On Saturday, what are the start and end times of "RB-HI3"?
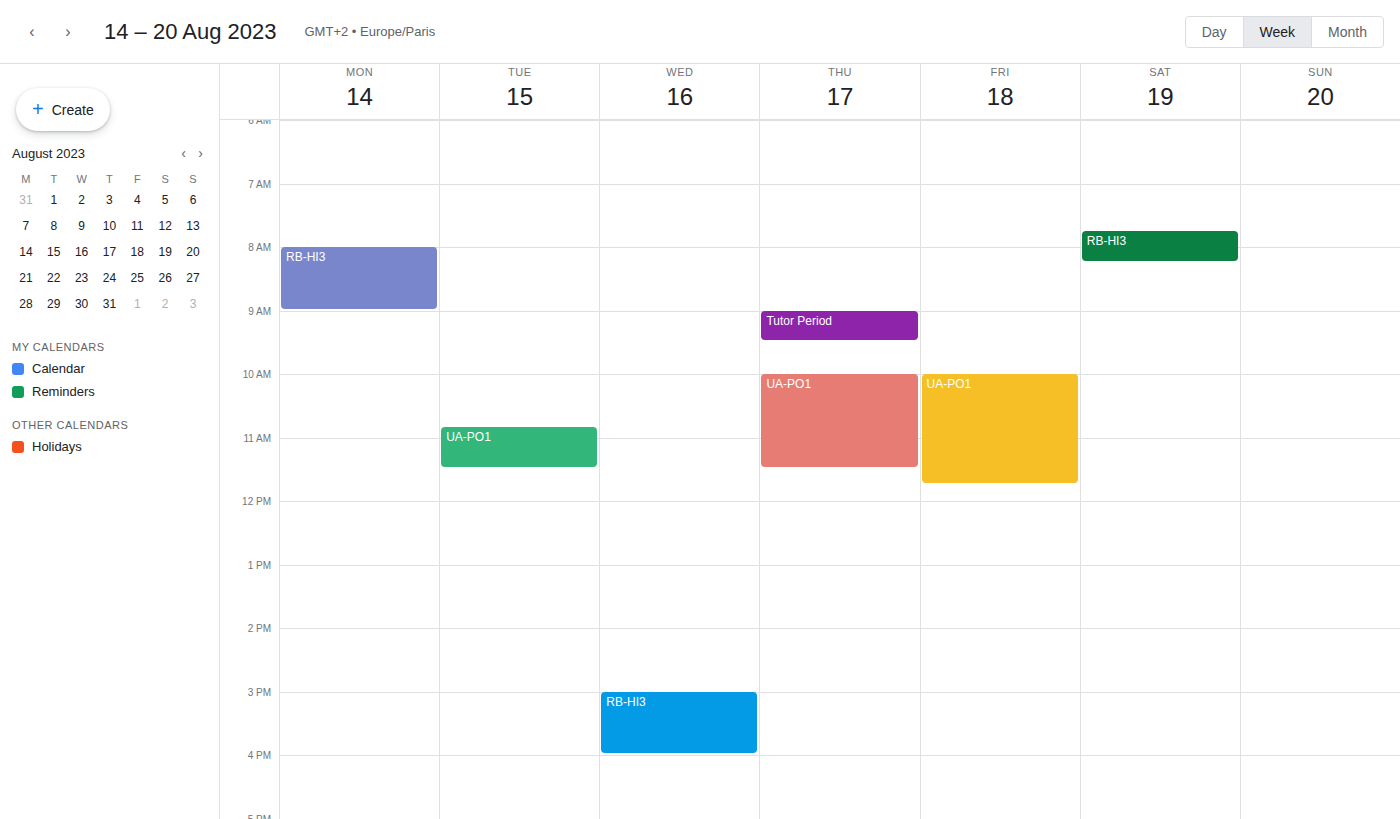
7:45 AM to 8:15 AM